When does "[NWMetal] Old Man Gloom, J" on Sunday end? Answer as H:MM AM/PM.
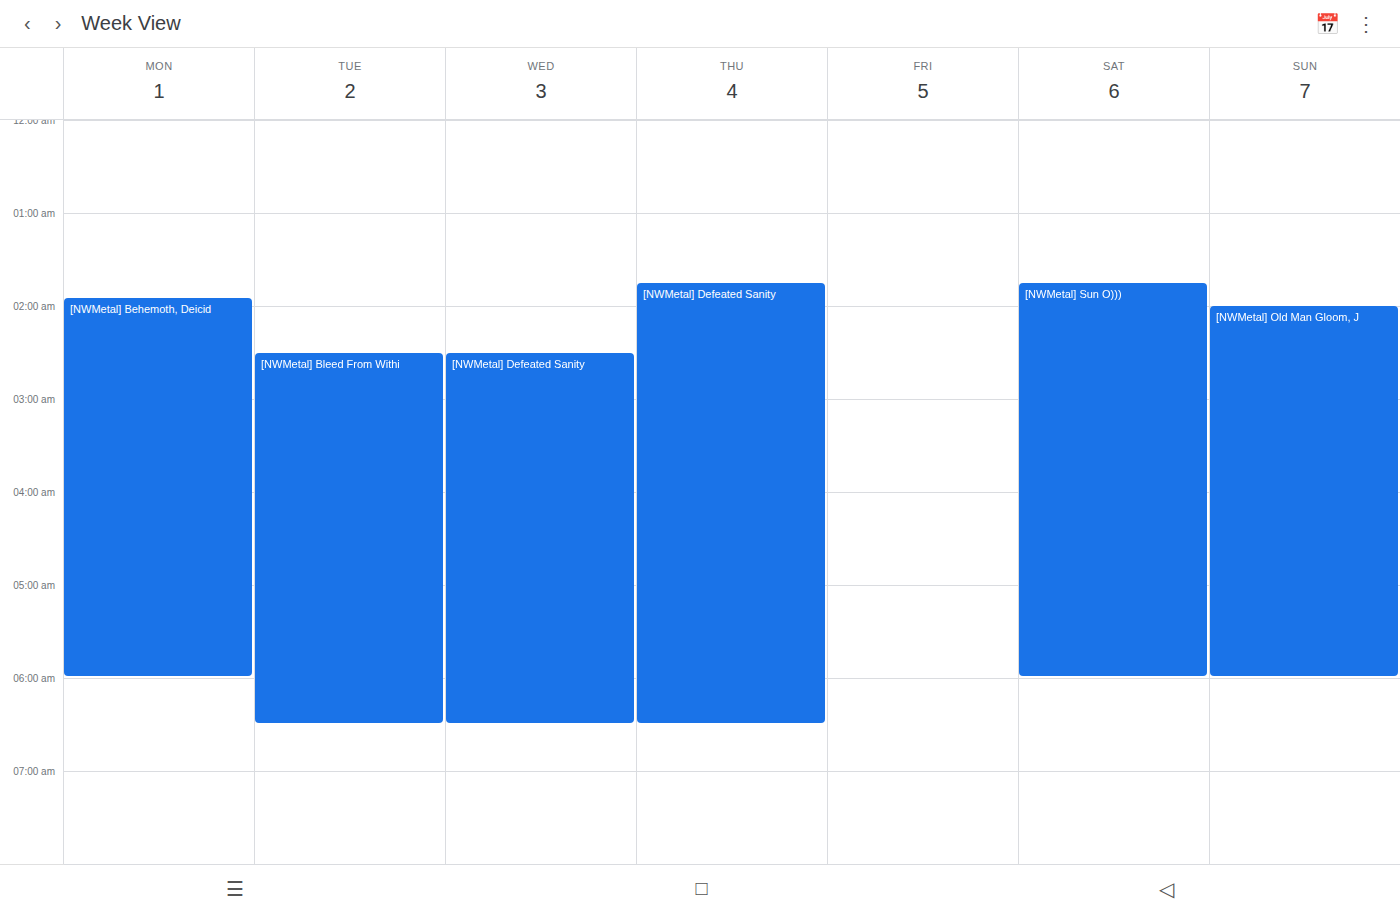
6:00 AM